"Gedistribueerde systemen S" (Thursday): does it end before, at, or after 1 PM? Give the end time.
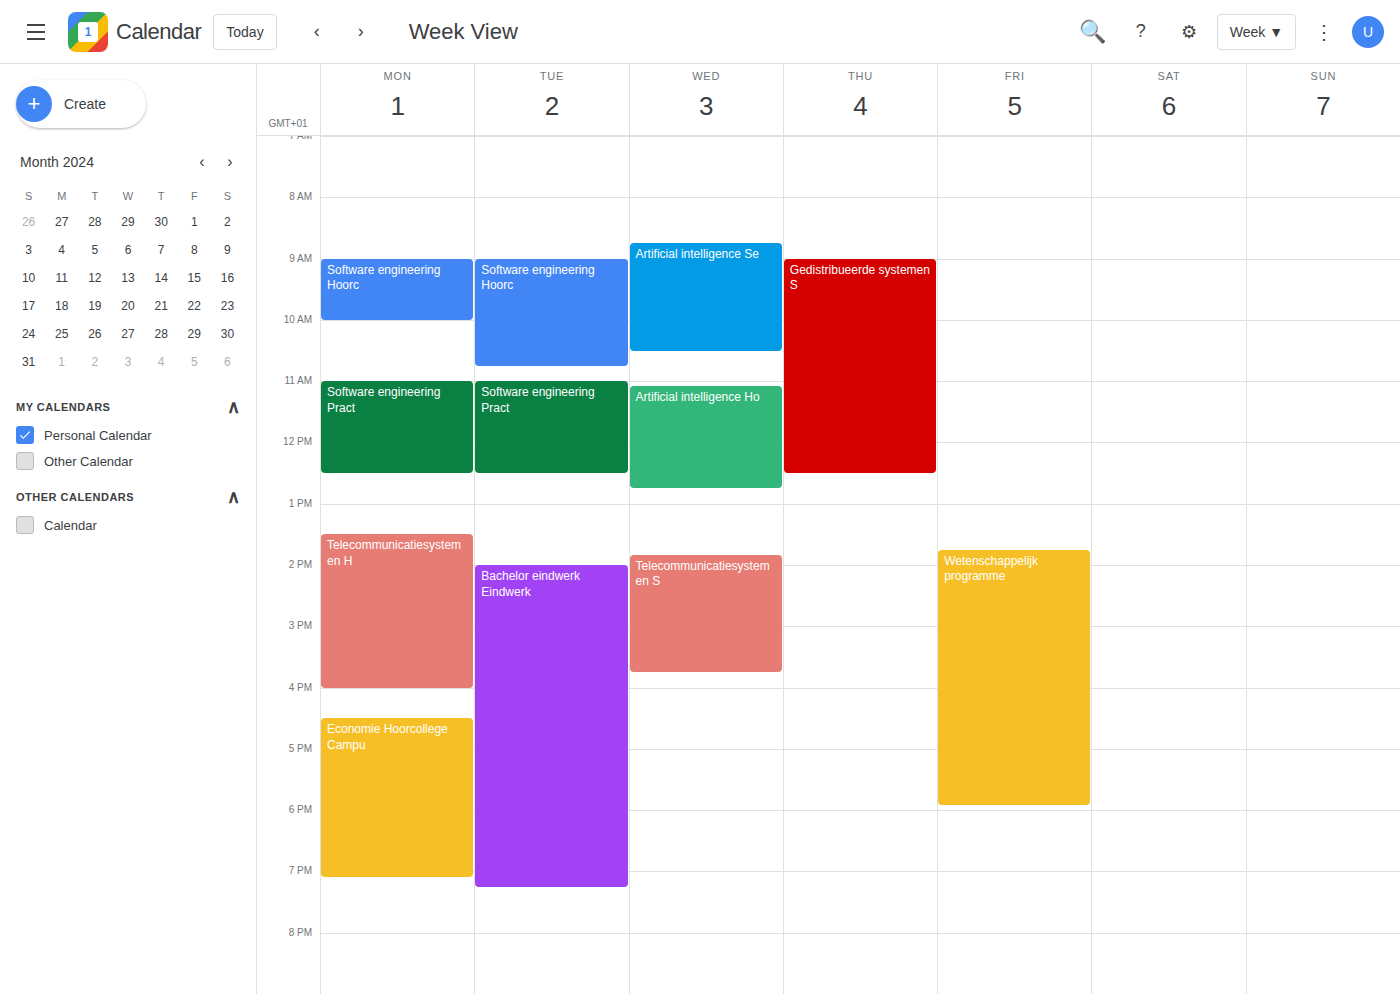
12:30 PM -- before 1 PM, 30 minutes above the 1 PM line.